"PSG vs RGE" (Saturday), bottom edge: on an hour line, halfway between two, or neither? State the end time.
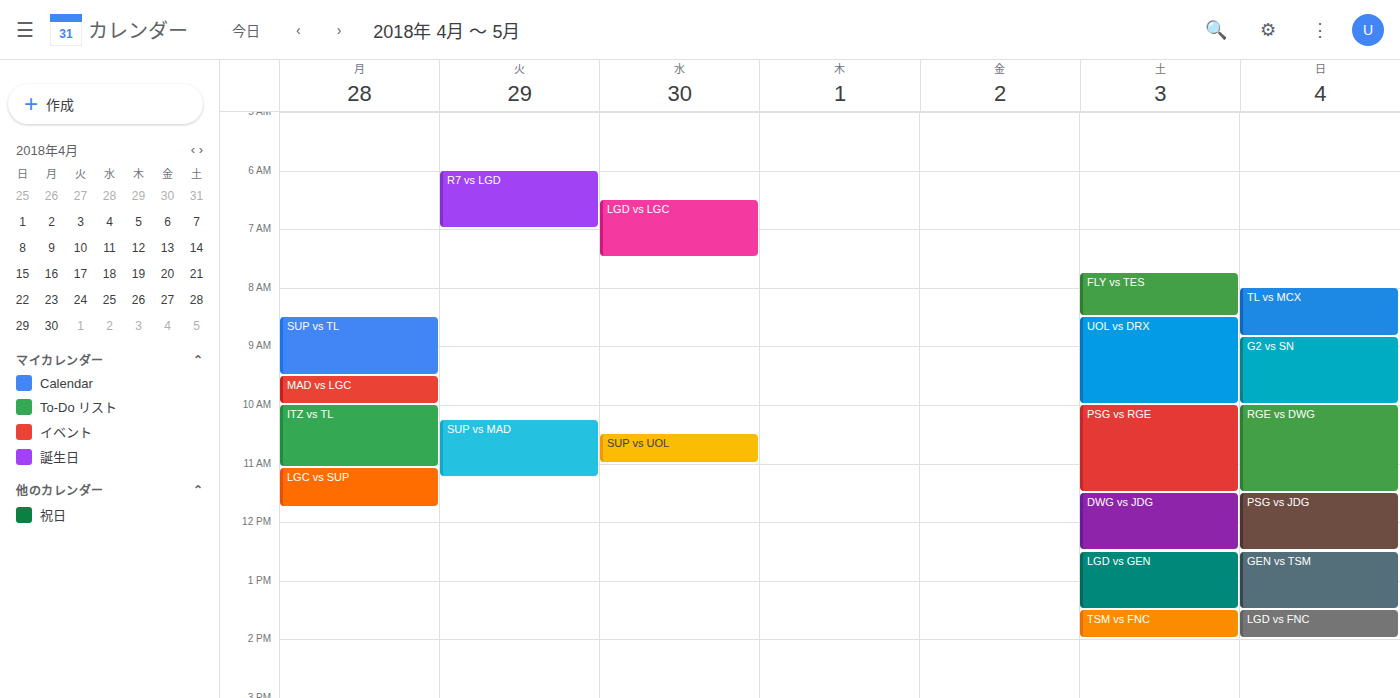
11:30 AM -- halfway between the 11 AM and 12 PM lines.